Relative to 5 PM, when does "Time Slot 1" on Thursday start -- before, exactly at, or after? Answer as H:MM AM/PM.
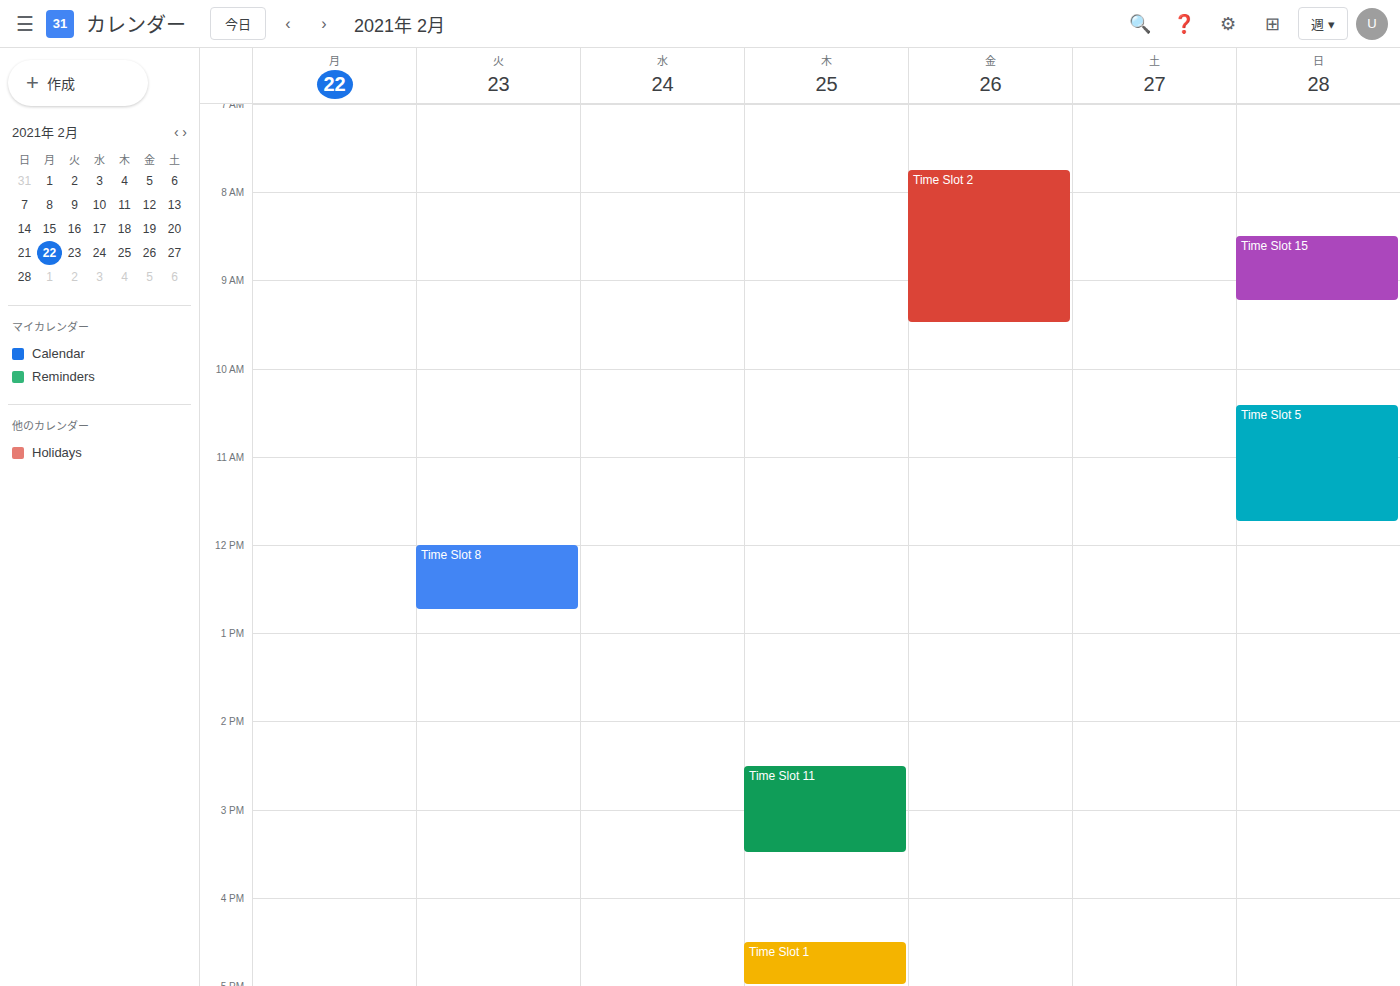
4:30 PM -- before 5 PM, 30 minutes above the 5 PM line.